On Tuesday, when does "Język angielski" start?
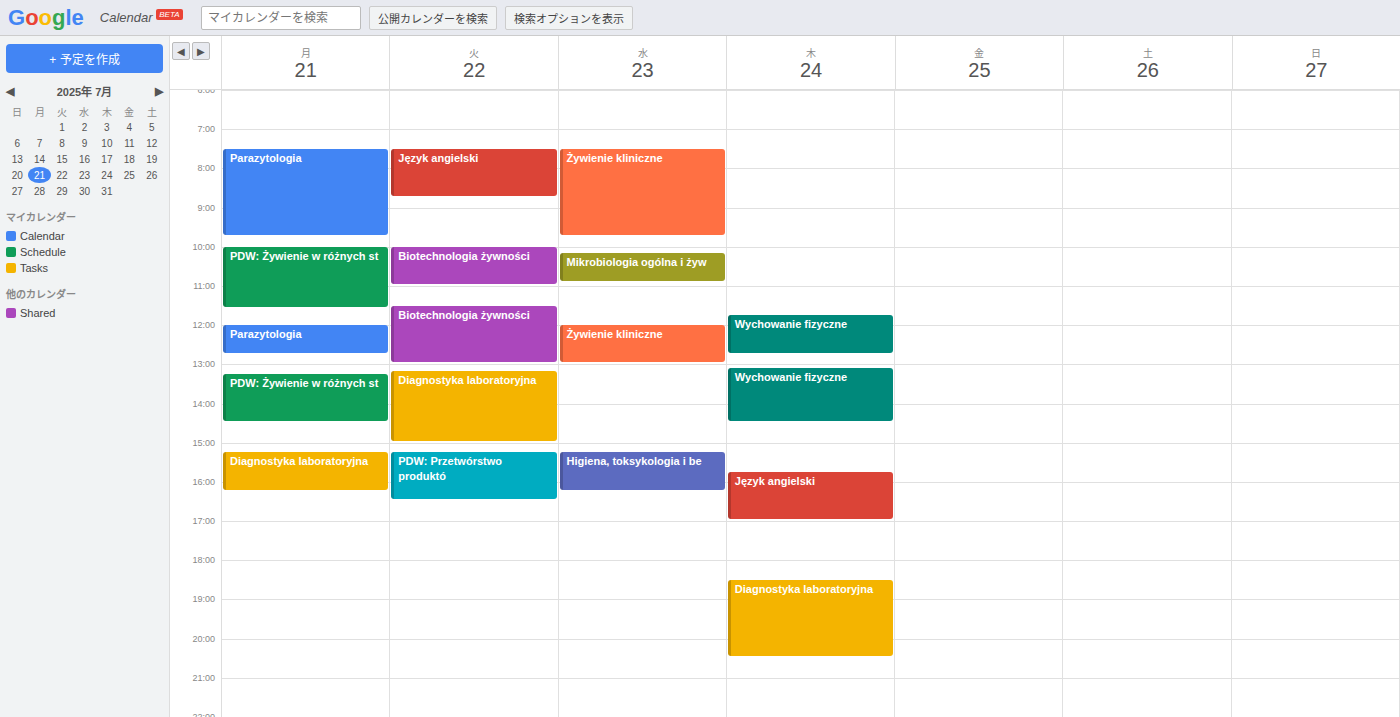
7:30 AM